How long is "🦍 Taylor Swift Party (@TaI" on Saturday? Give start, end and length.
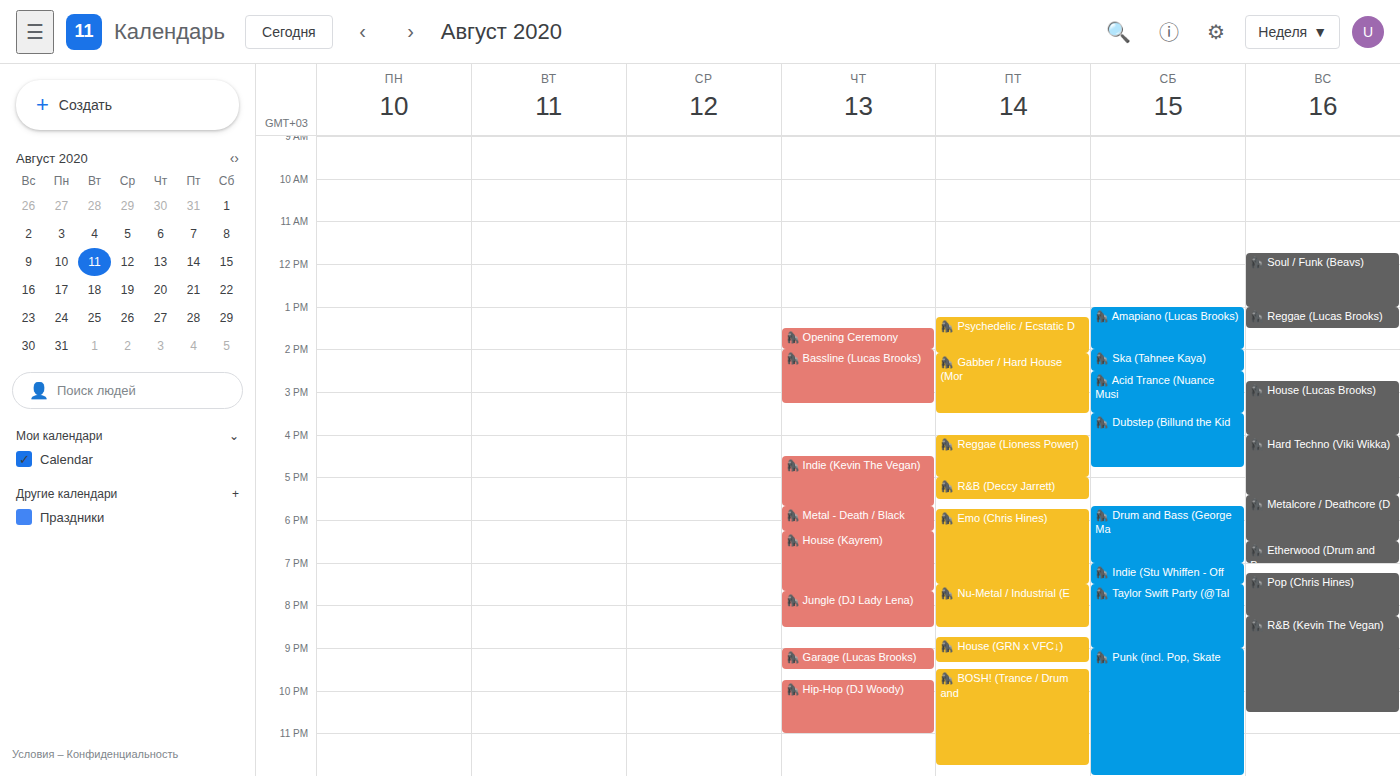
7:30 PM to 9:00 PM, 1 hour 30 minutes